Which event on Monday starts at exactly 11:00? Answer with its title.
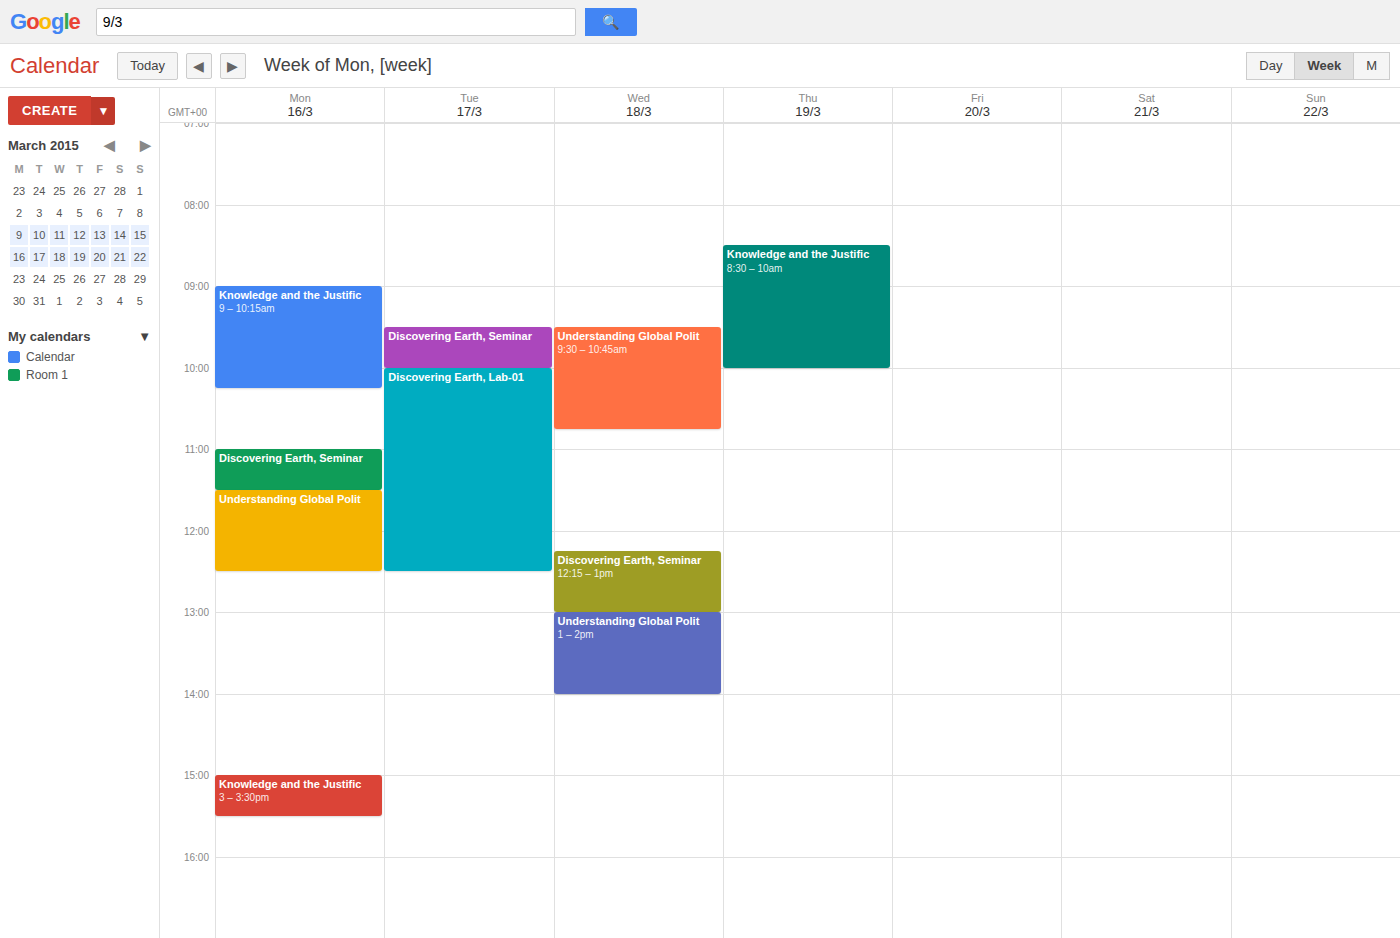
"Discovering Earth, Seminar"